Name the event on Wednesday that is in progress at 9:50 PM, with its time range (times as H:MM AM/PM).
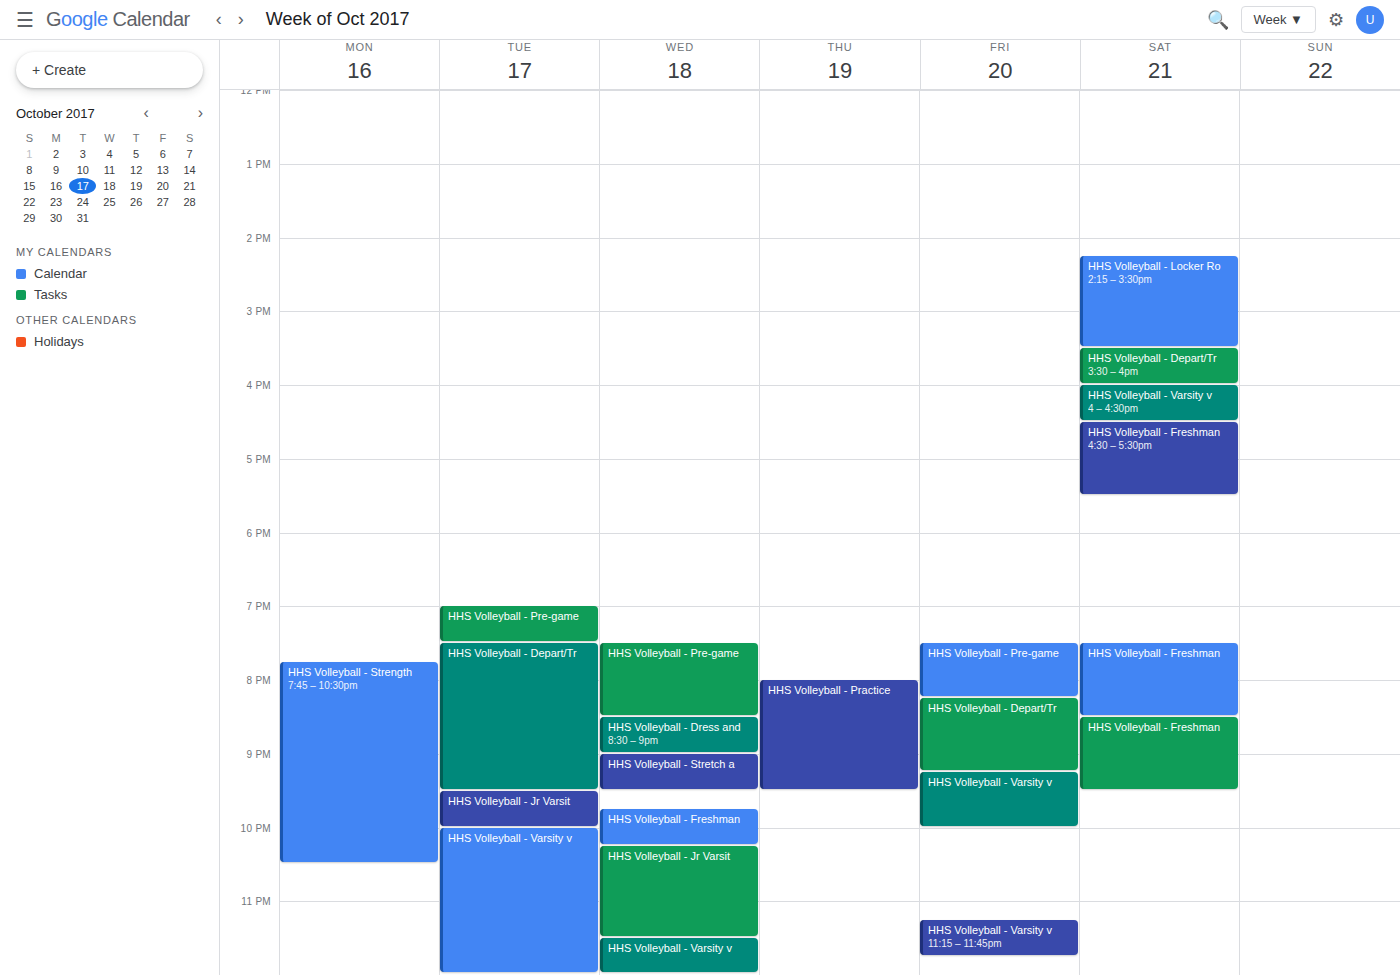
"HHS Volleyball - Freshman", 9:45 PM to 10:15 PM